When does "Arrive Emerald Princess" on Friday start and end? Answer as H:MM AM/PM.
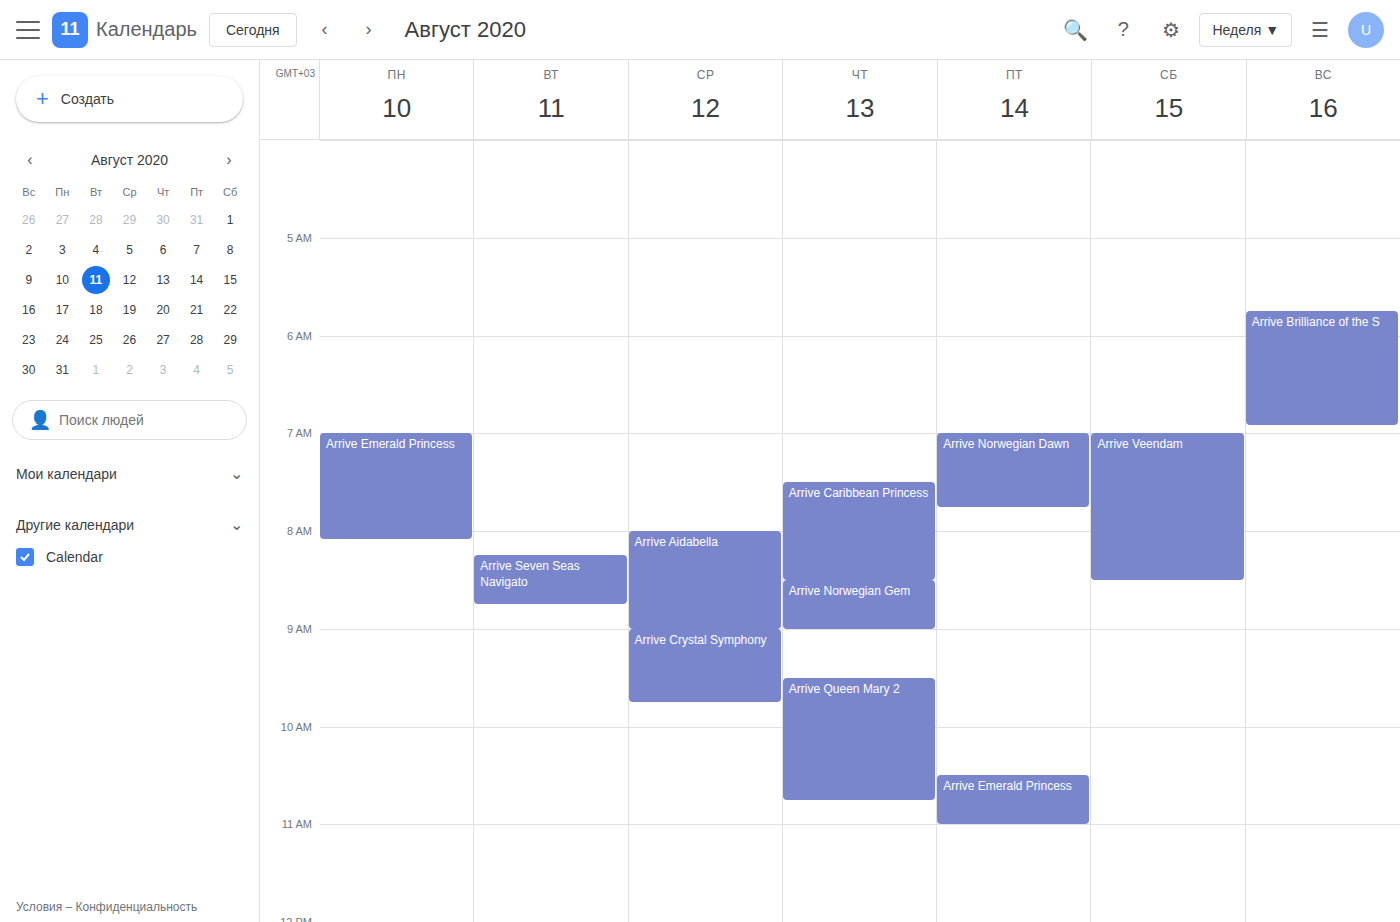
10:30 AM to 11:00 AM